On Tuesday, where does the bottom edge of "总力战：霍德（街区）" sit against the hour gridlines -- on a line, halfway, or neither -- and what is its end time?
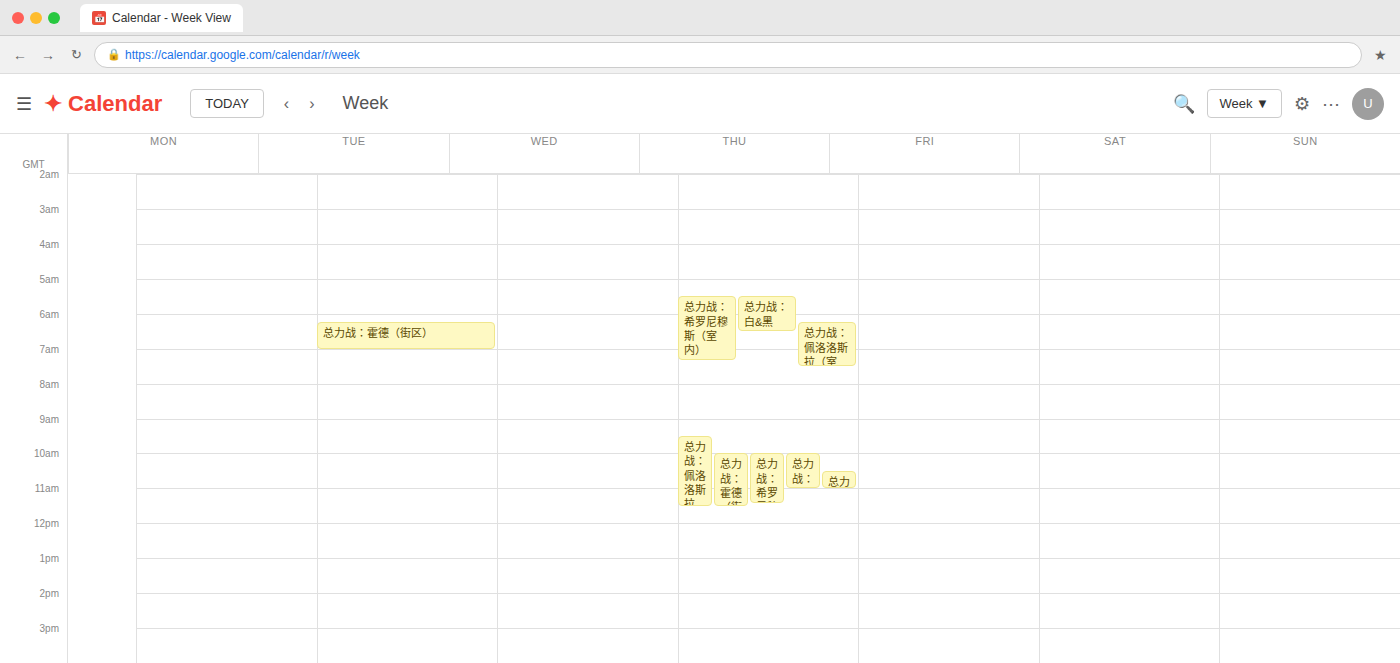
7:00 AM -- exactly on the 7 AM line.